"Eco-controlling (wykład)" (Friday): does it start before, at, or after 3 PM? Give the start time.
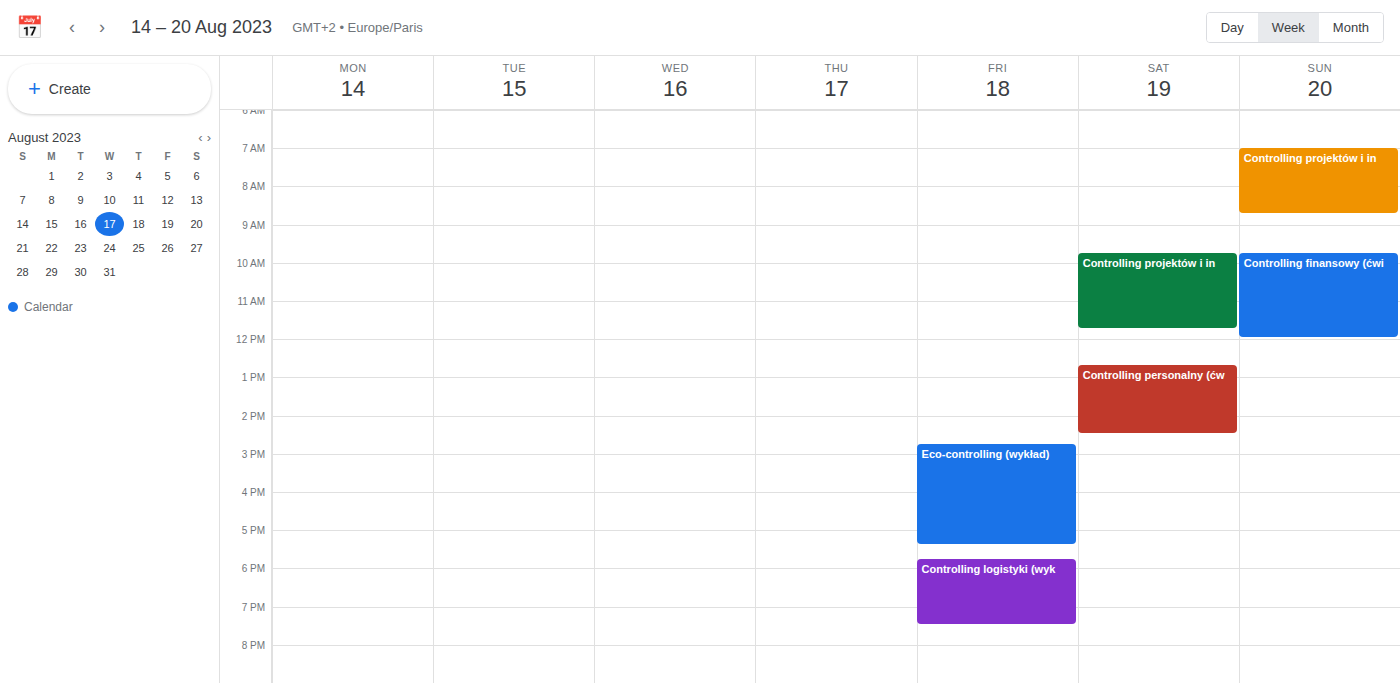
2:45 PM -- before 3 PM, 15 minutes above the 3 PM line.